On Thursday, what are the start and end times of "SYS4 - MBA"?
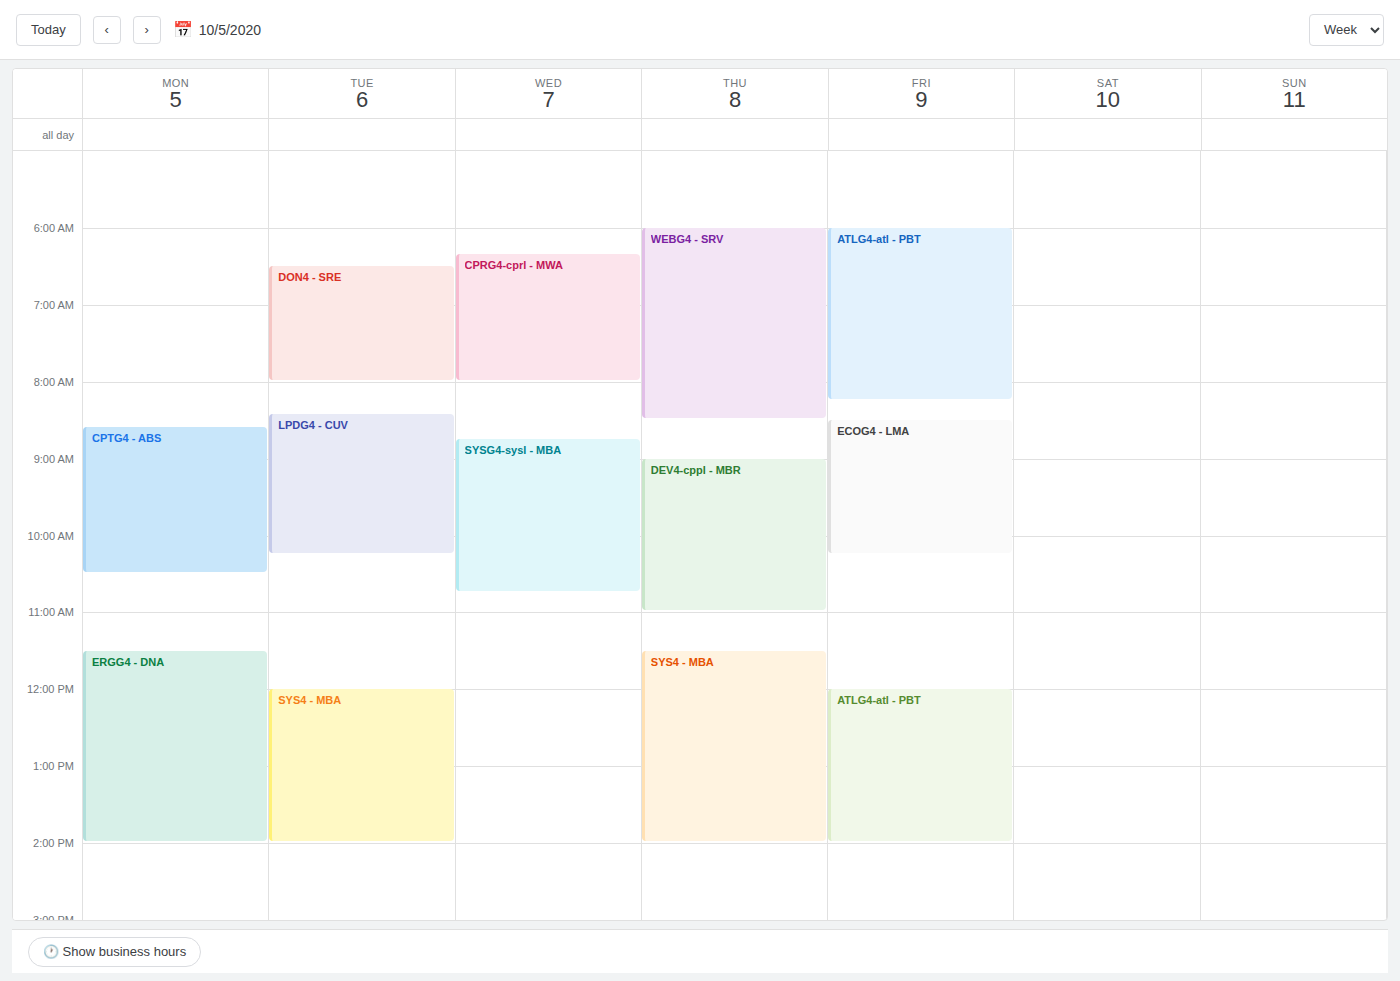
11:30 AM to 2:00 PM